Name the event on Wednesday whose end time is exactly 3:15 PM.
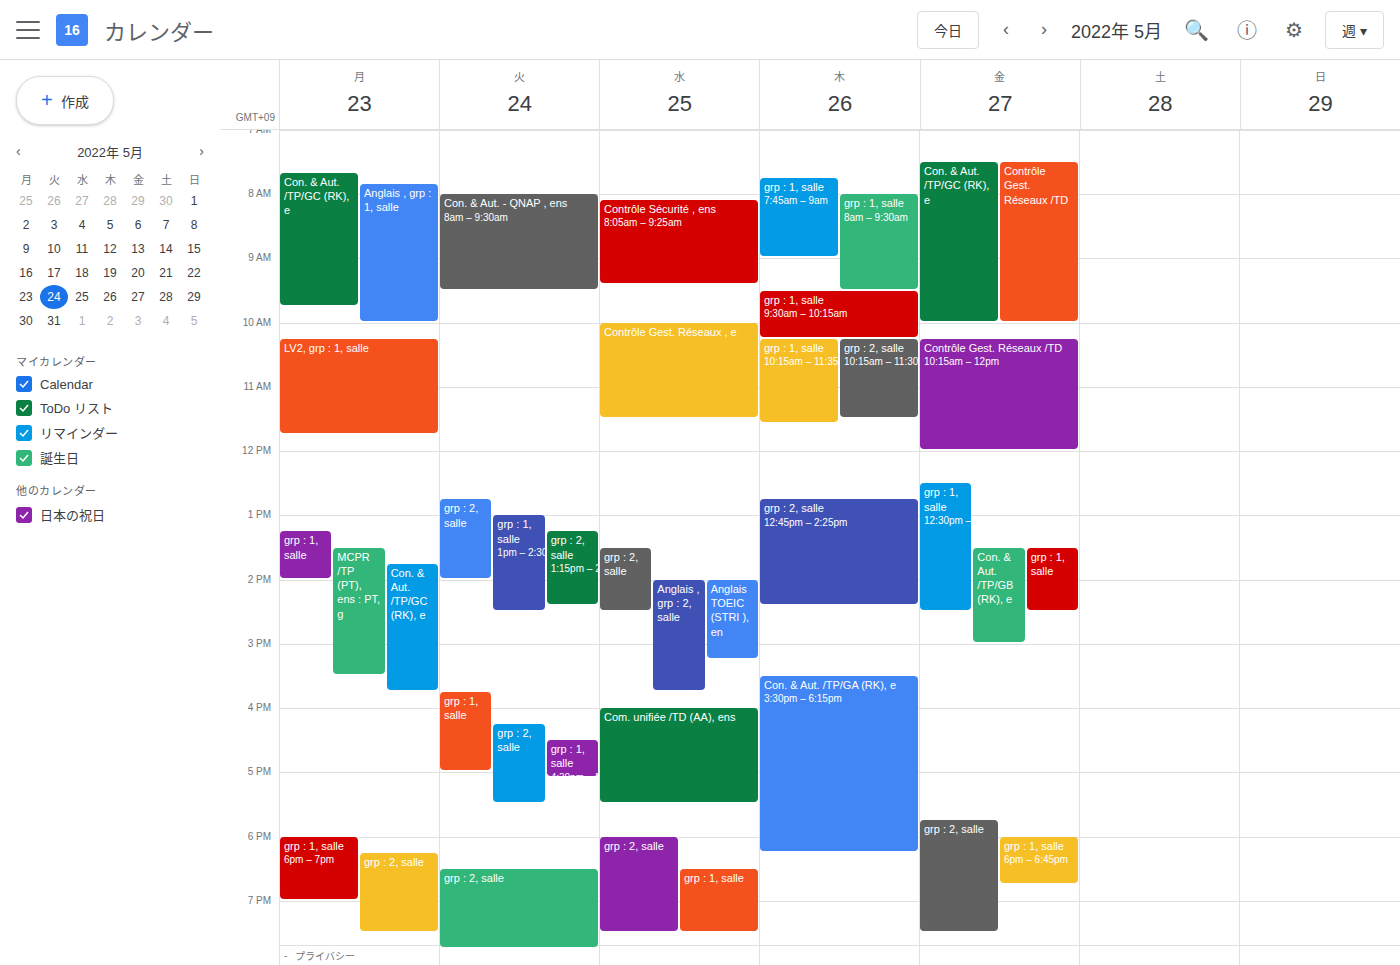
"Anglais TOEIC (STRI ), en"